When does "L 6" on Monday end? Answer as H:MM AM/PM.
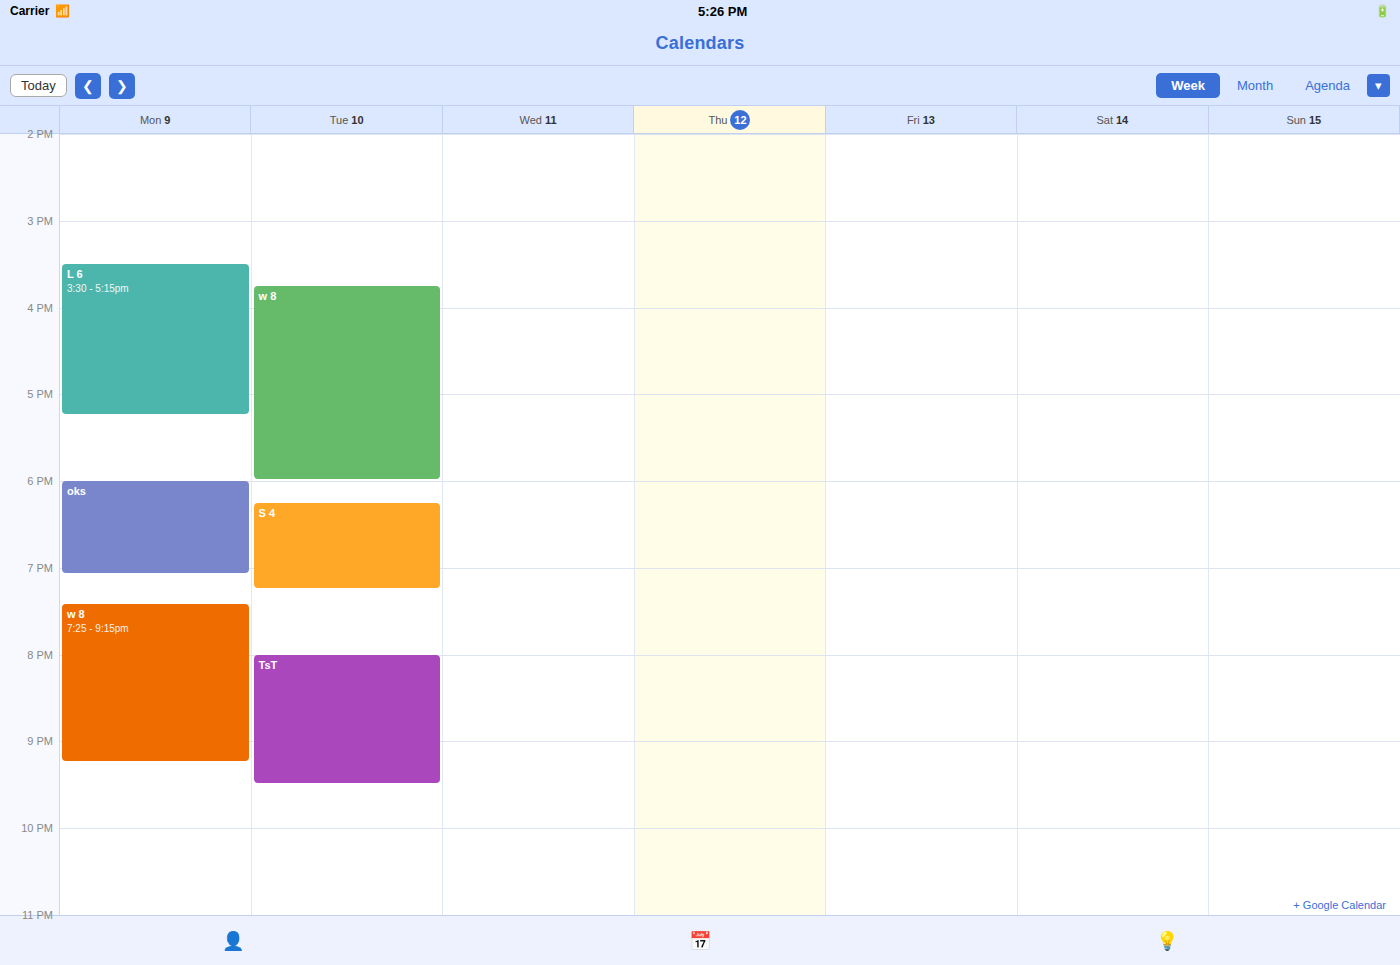
5:15 PM